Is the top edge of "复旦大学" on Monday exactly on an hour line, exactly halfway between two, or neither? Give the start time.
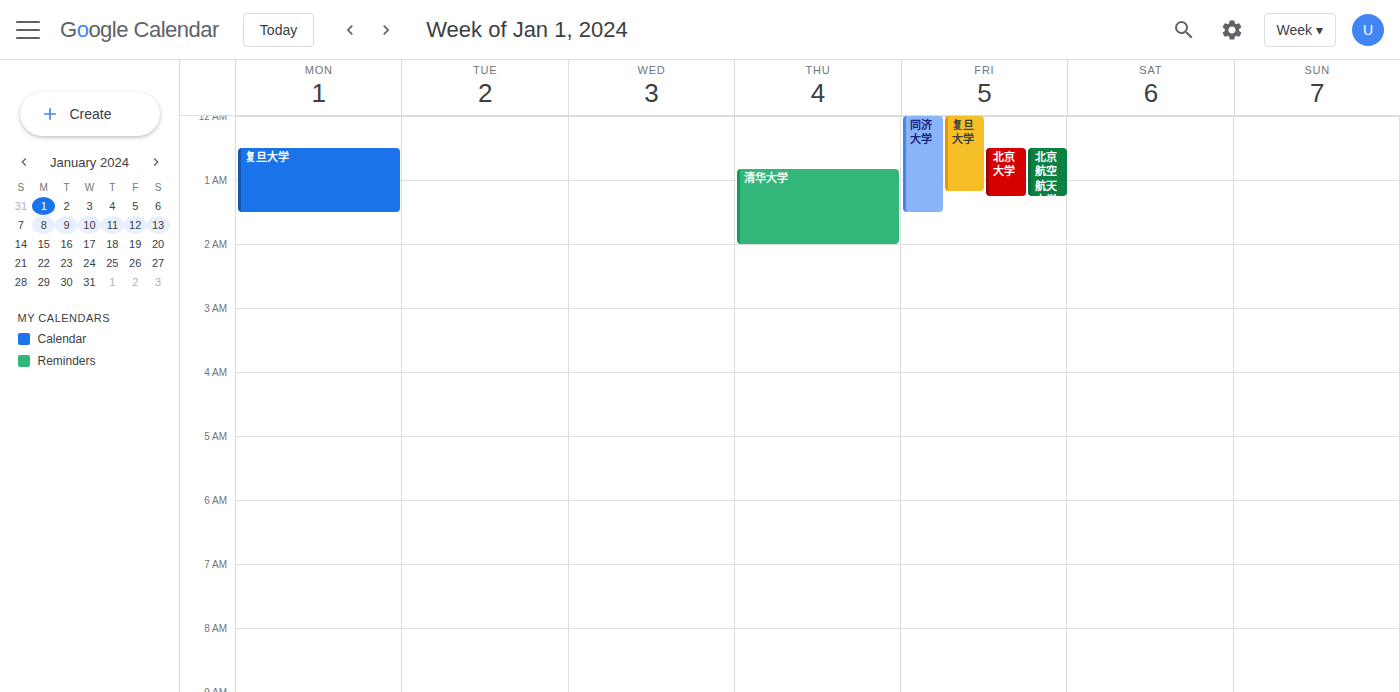
12:30 AM -- halfway between the 12 AM and 1 AM lines.